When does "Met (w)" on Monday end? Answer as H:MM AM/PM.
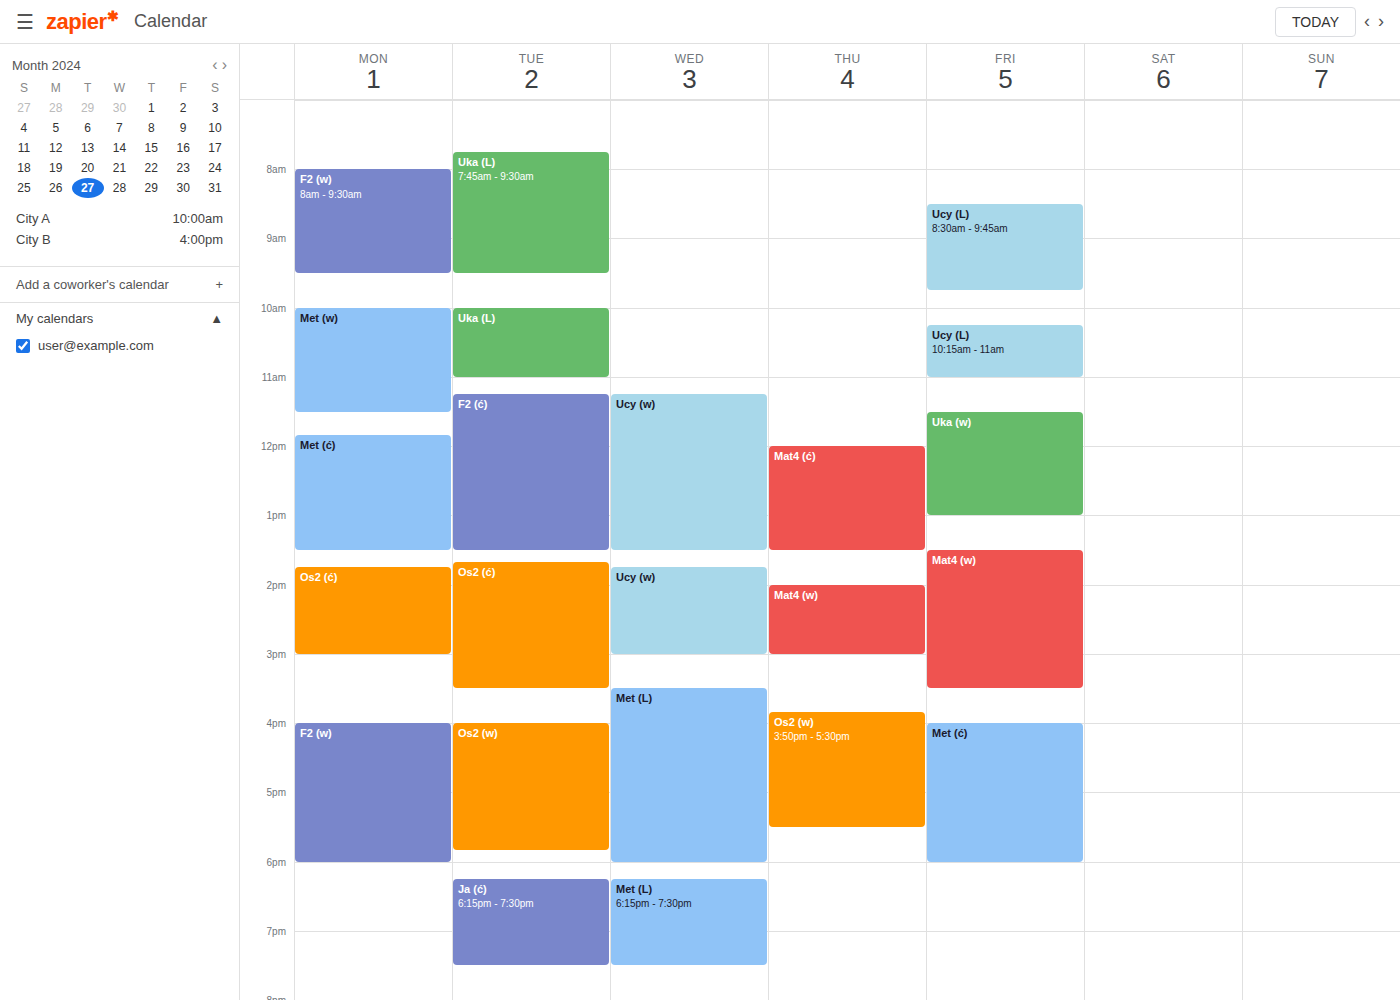
11:30 AM